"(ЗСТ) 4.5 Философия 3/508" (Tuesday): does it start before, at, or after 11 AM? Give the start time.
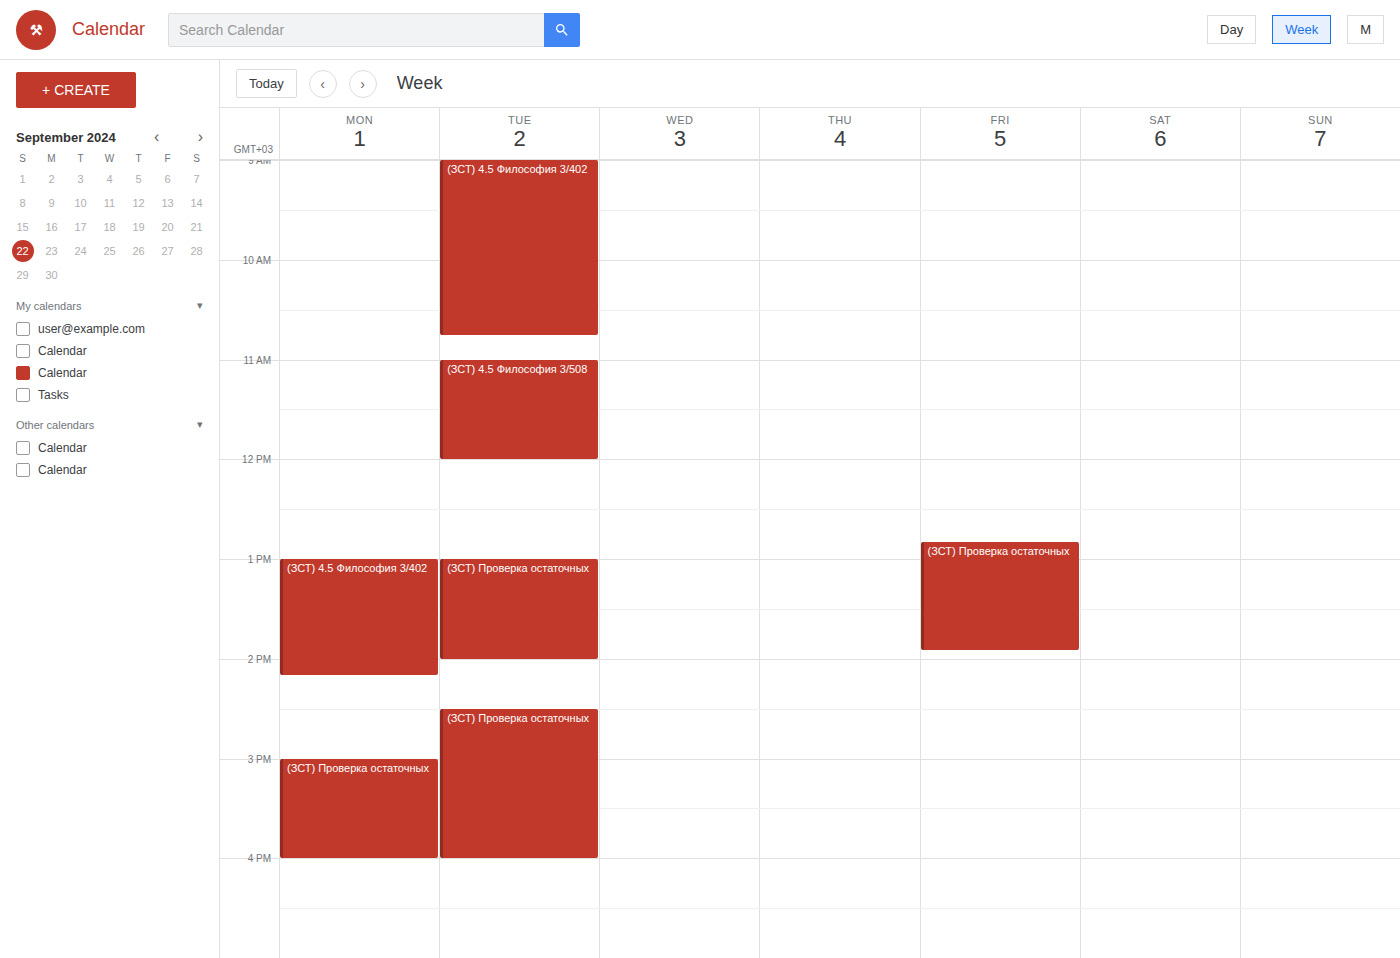
11:00 AM -- exactly at 11 AM, on the 11 AM line.